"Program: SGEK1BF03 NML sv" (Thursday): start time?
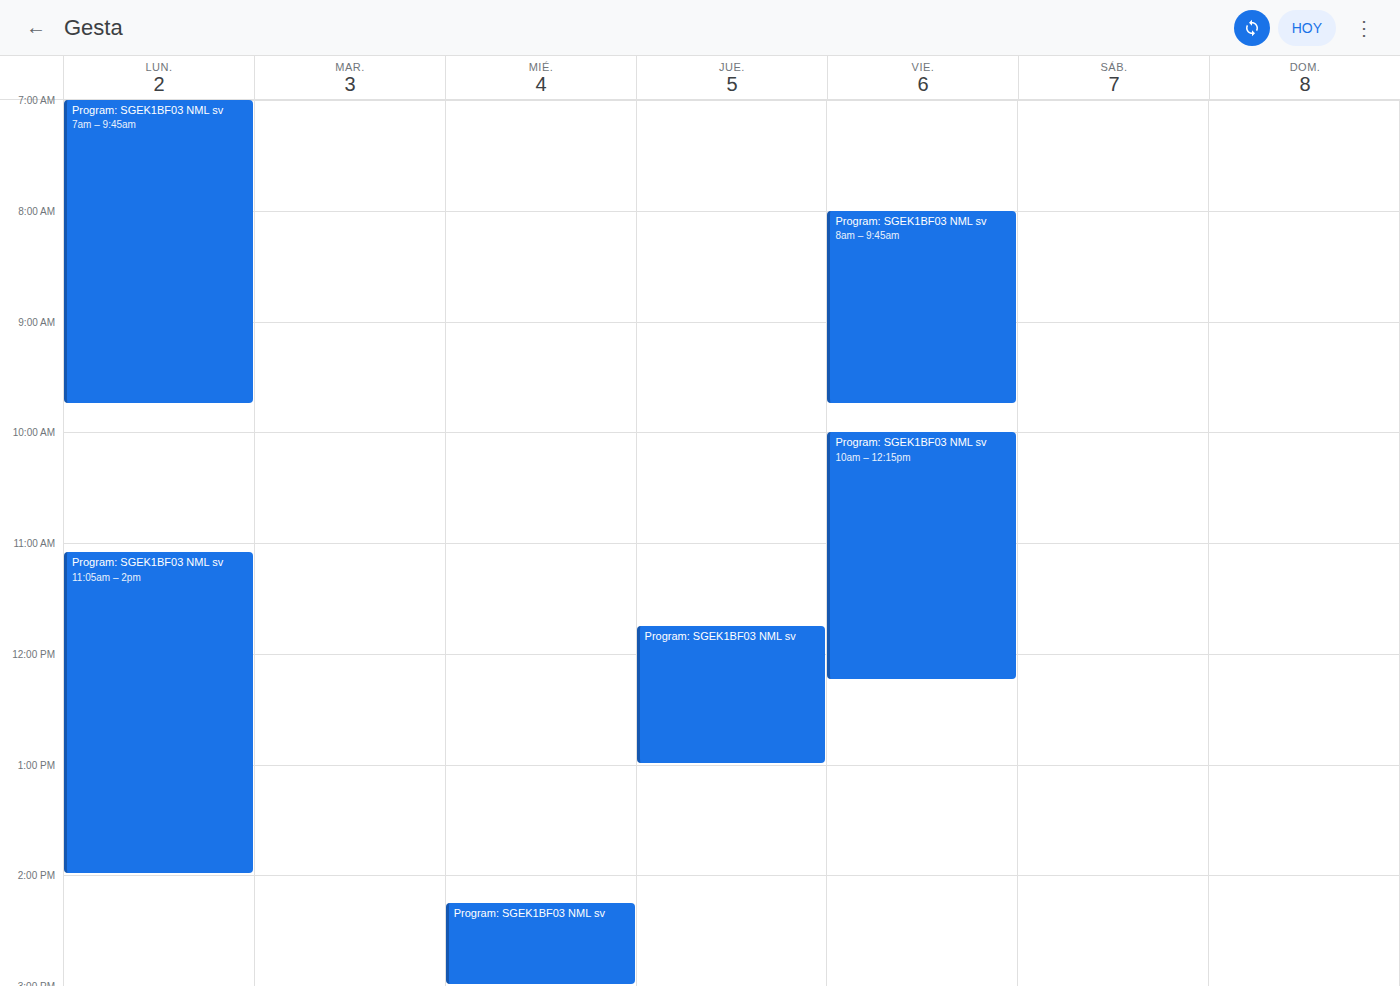
11:45 AM